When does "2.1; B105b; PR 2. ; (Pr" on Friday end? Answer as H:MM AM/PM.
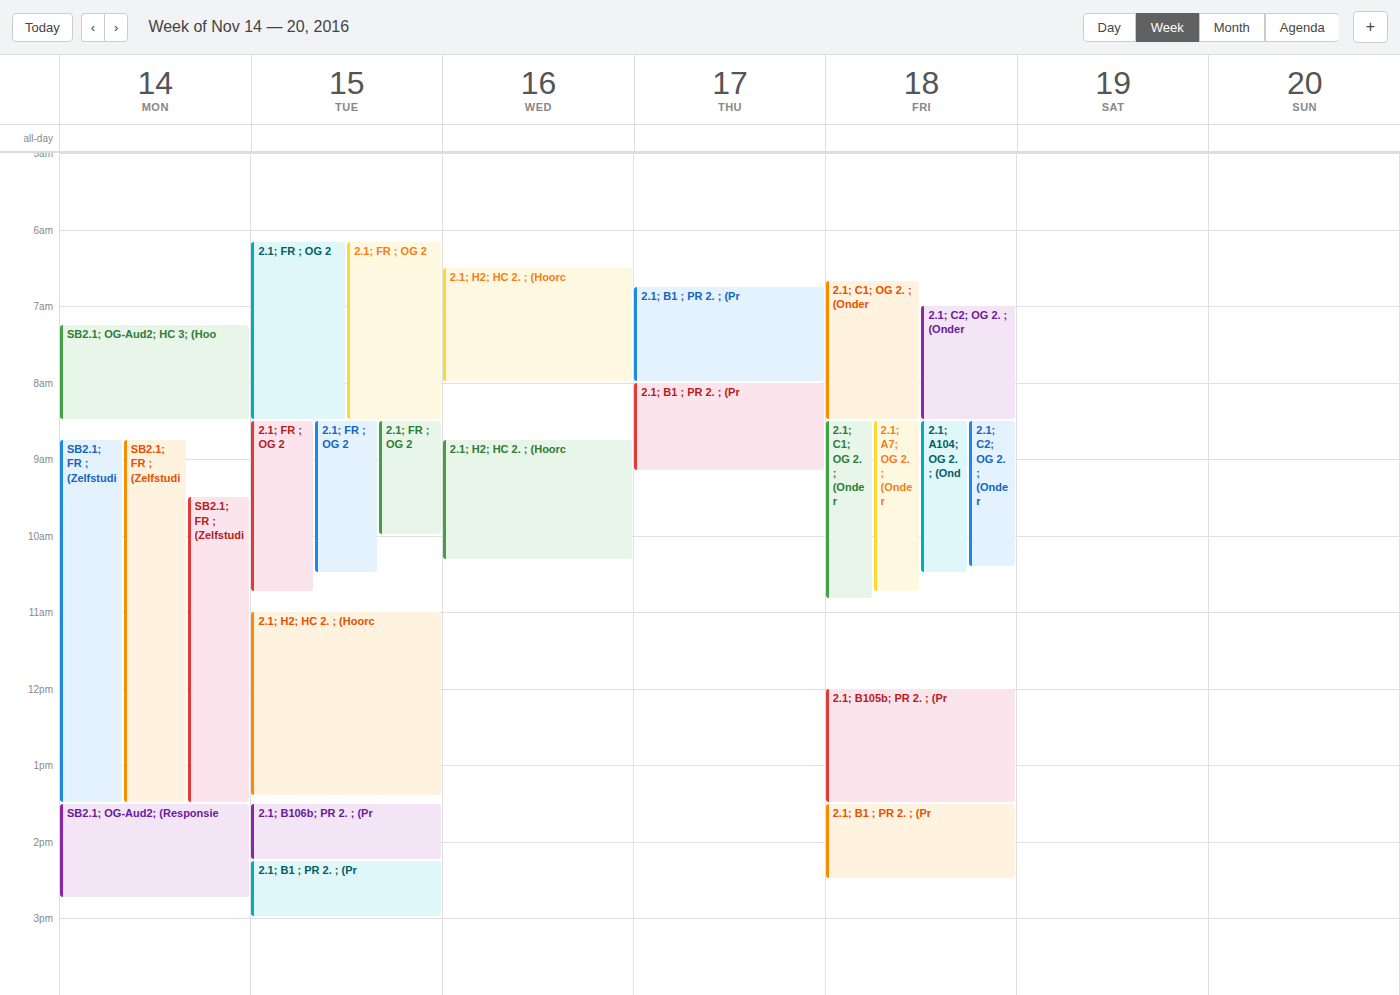
1:30 PM